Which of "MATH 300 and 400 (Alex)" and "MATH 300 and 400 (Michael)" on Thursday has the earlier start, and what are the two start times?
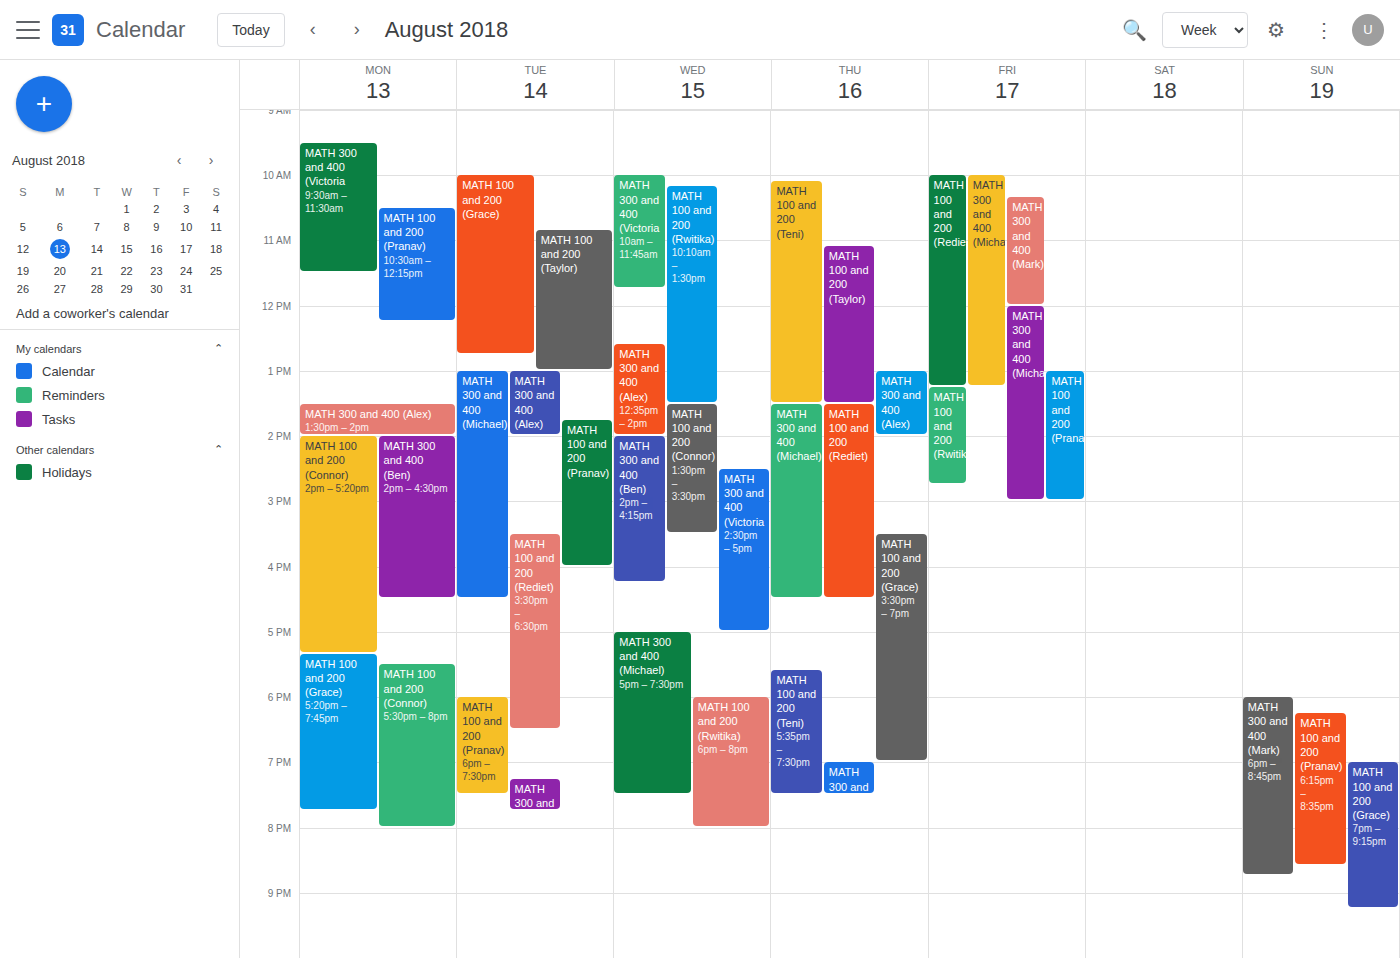
"MATH 300 and 400 (Alex)" 13:00; "MATH 300 and 400 (Michael)" 13:30.